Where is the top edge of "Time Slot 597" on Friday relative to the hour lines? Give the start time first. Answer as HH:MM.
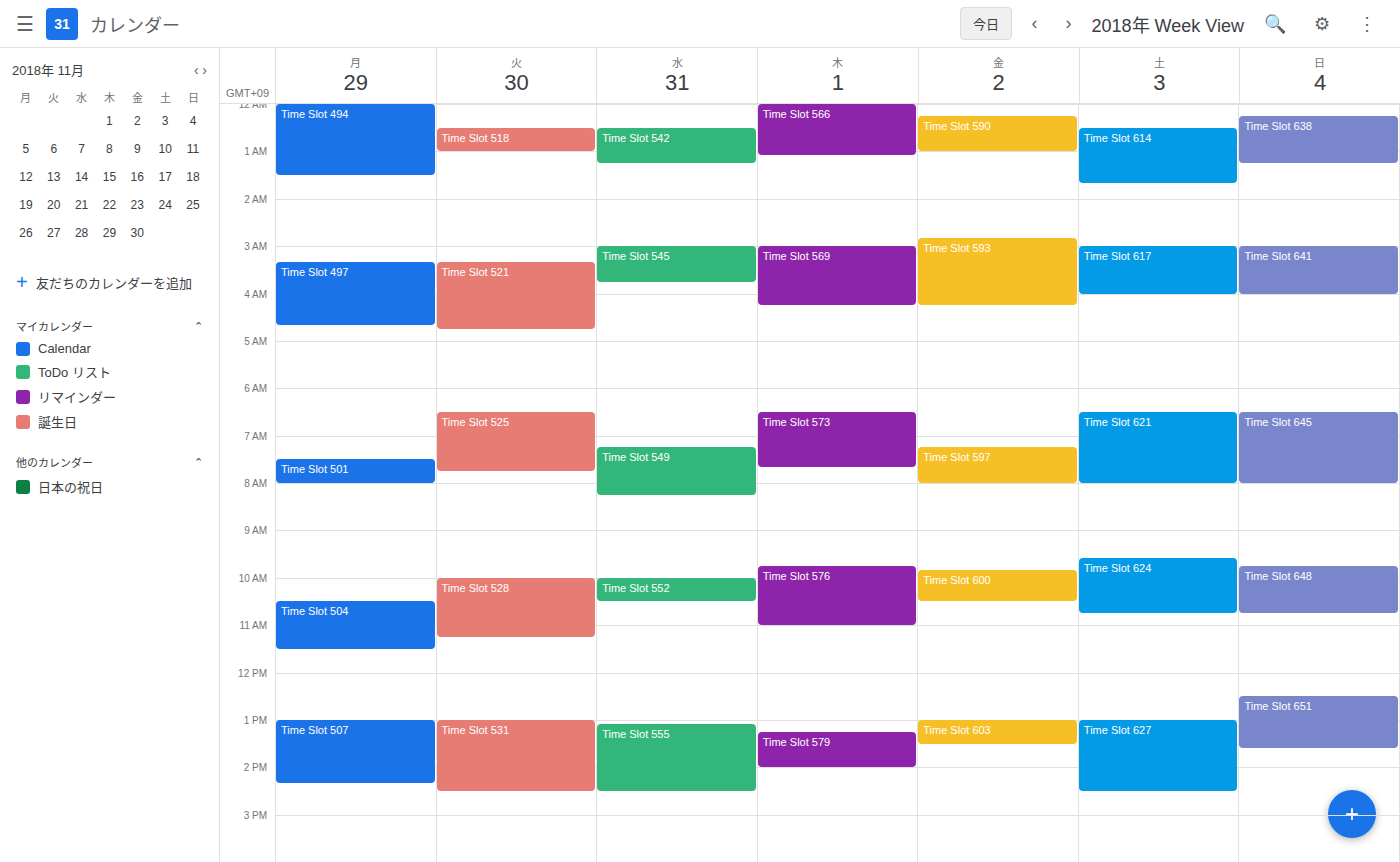
07:15 -- neither: a quarter of the way from the 07:00 line to the 08:00 line.